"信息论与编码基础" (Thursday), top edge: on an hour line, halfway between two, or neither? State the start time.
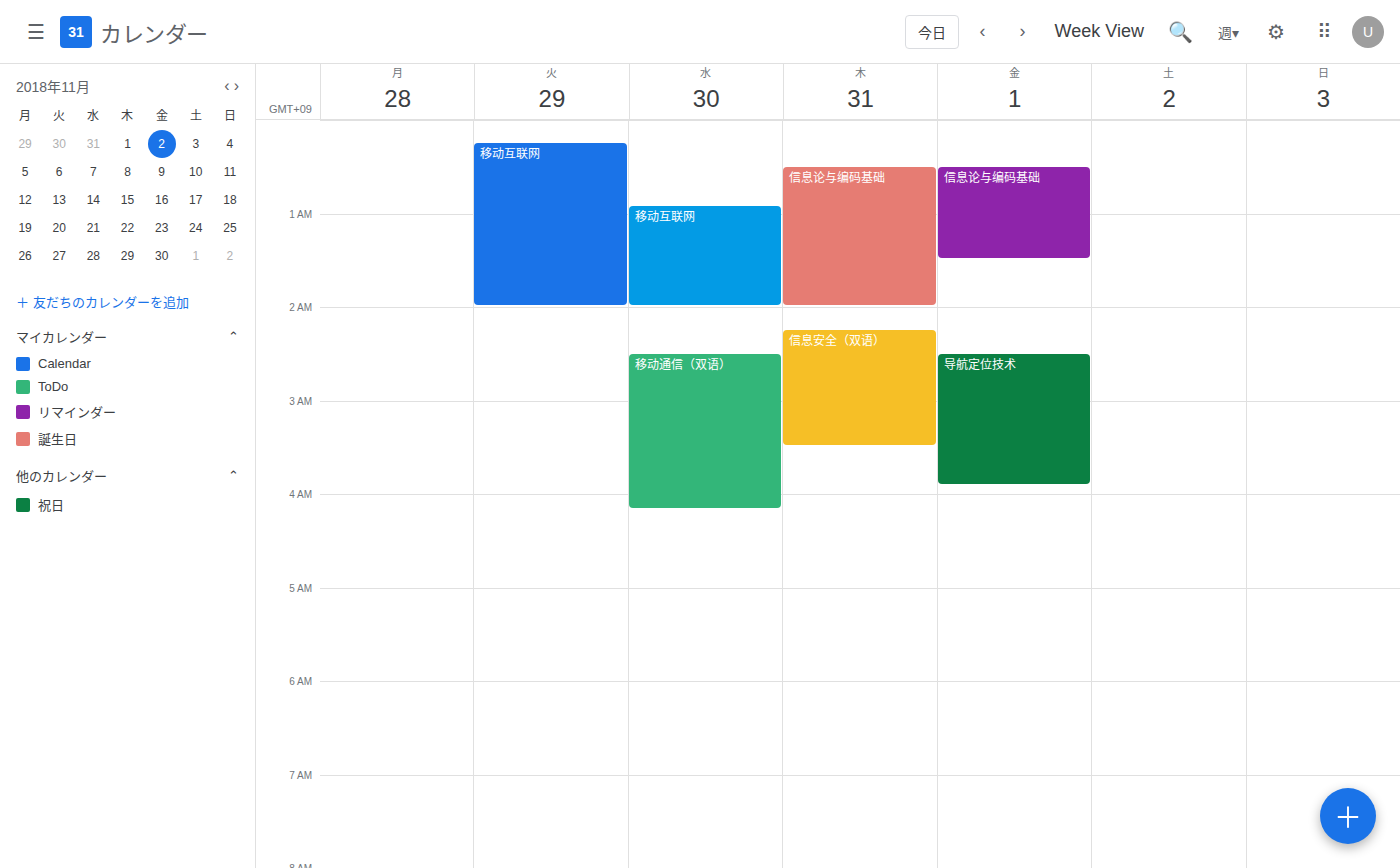
12:30 AM -- halfway between the 12 AM and 1 AM lines.